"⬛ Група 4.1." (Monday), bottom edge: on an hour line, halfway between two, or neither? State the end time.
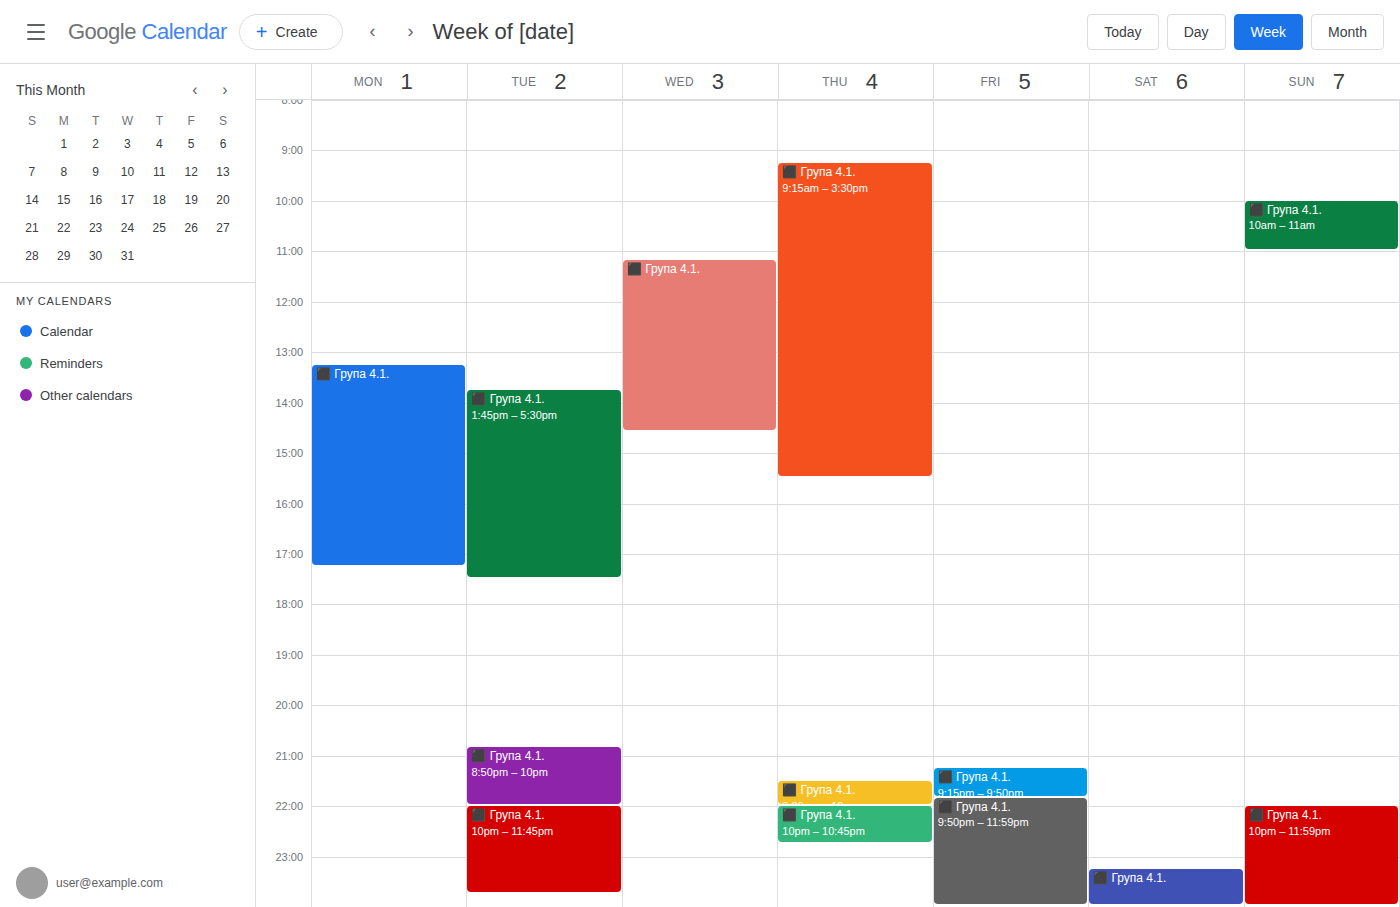
5:15 PM -- neither: a quarter of the way from the 5 PM line to the 6 PM line.